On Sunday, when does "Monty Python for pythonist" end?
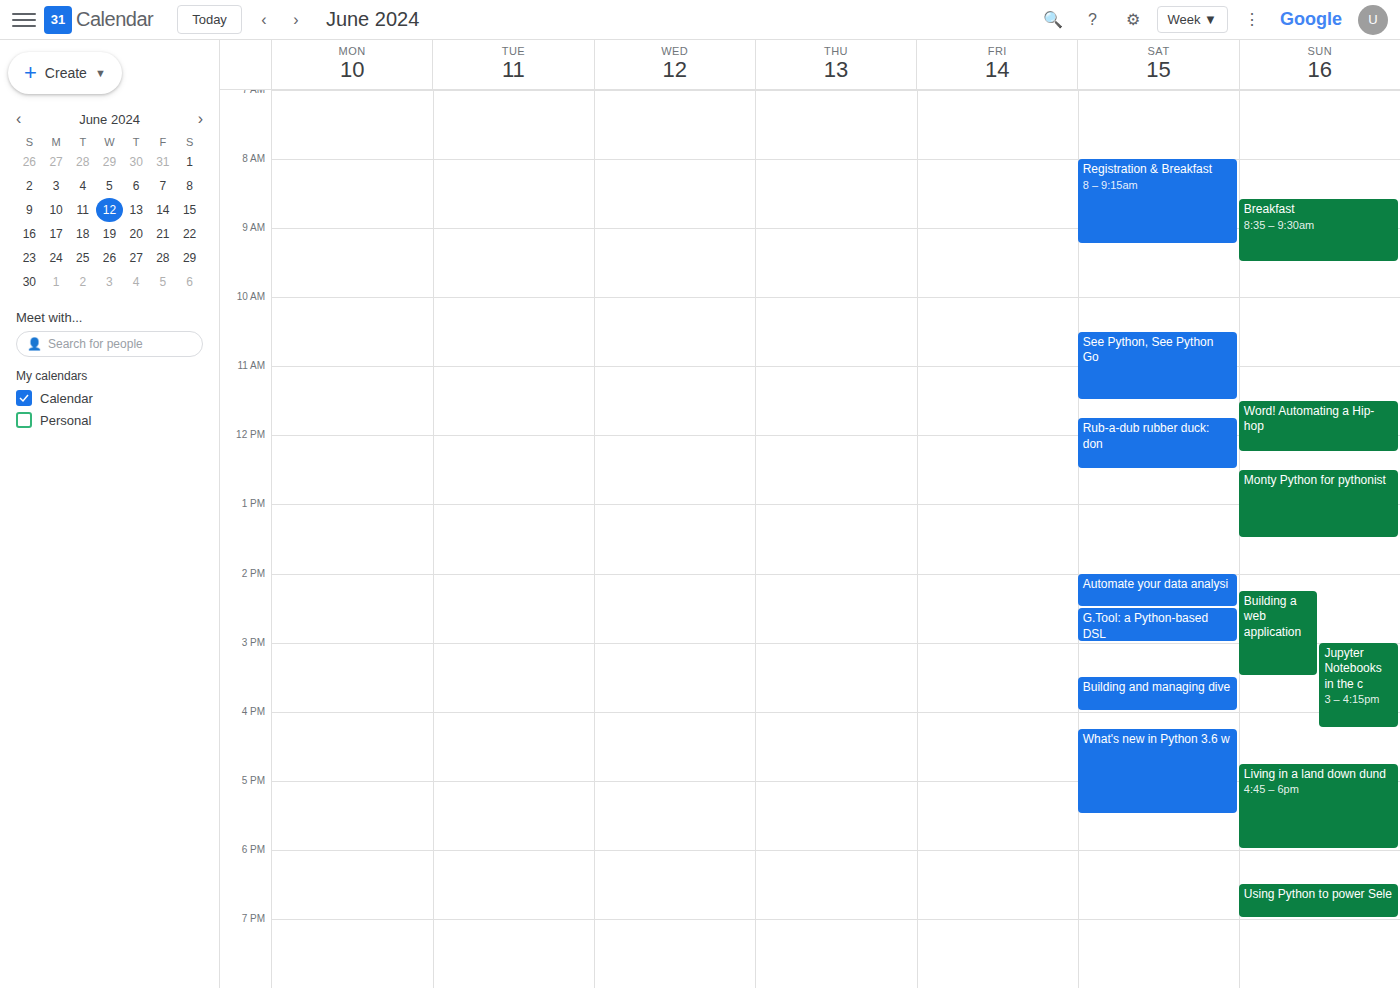
1:30 PM